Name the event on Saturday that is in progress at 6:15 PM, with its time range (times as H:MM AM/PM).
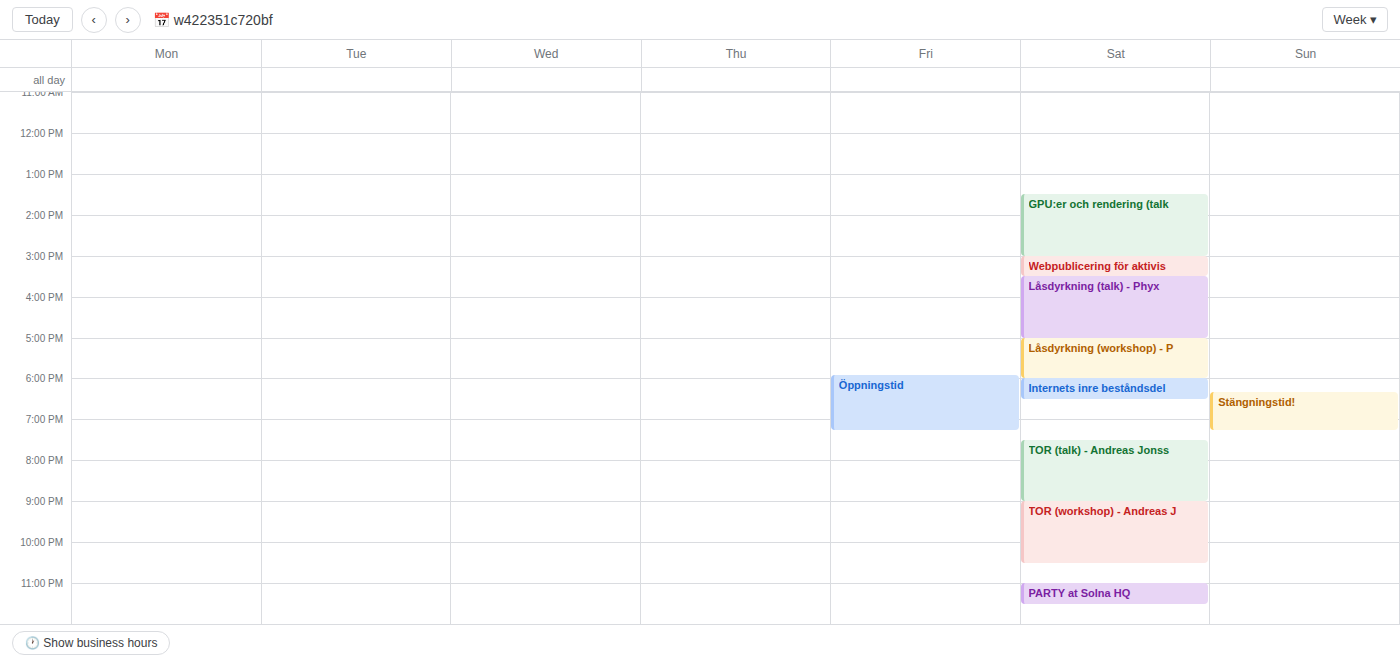
"Internets inre beståndsdel", 6:00 PM to 6:30 PM